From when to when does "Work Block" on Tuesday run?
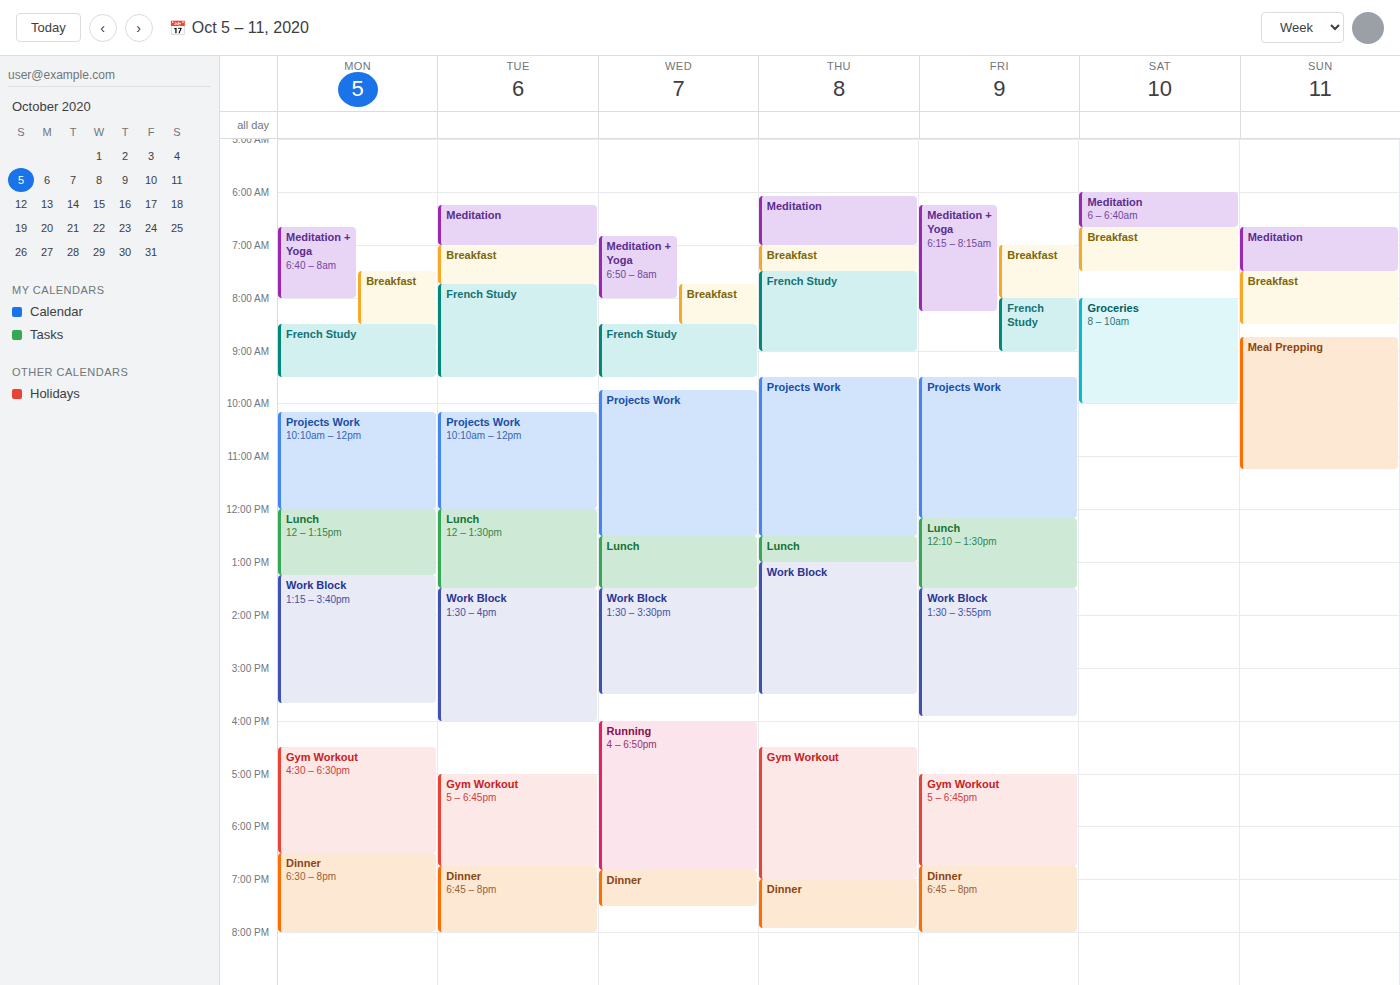
1:30 PM to 4:00 PM